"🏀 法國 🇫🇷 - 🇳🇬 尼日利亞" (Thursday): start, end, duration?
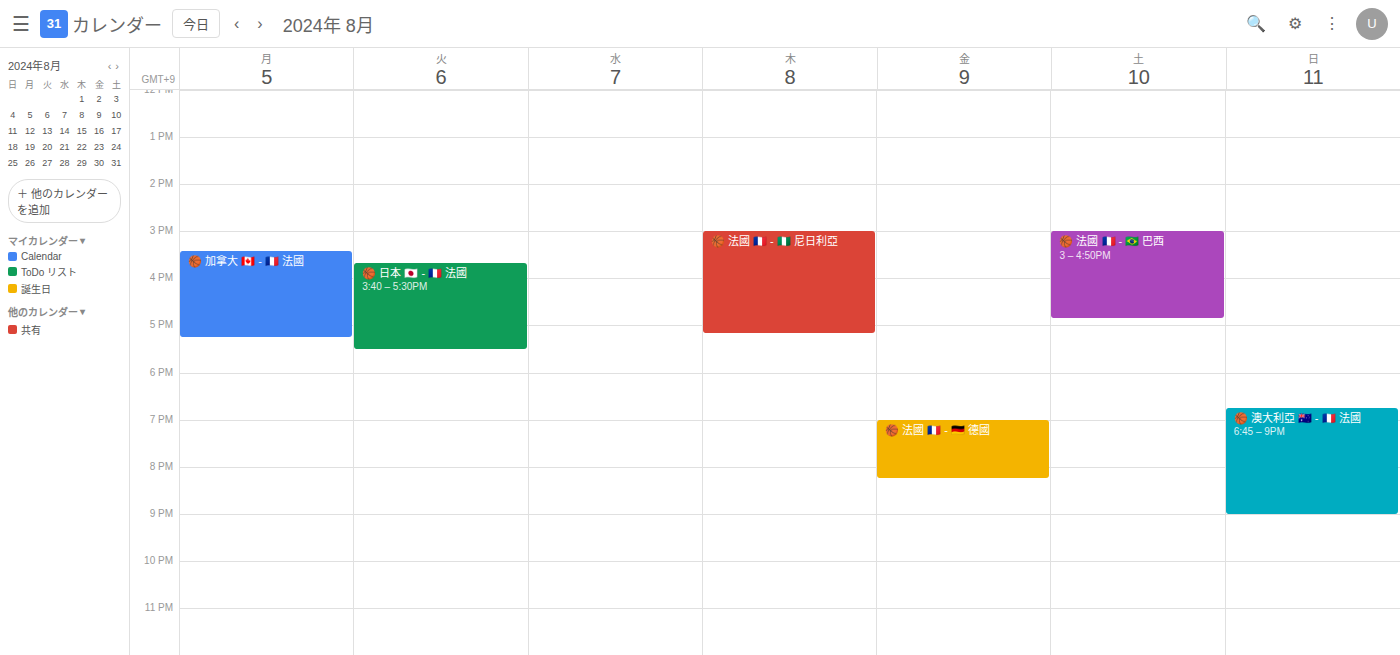
3:00 PM to 5:10 PM, 2 hours 10 minutes